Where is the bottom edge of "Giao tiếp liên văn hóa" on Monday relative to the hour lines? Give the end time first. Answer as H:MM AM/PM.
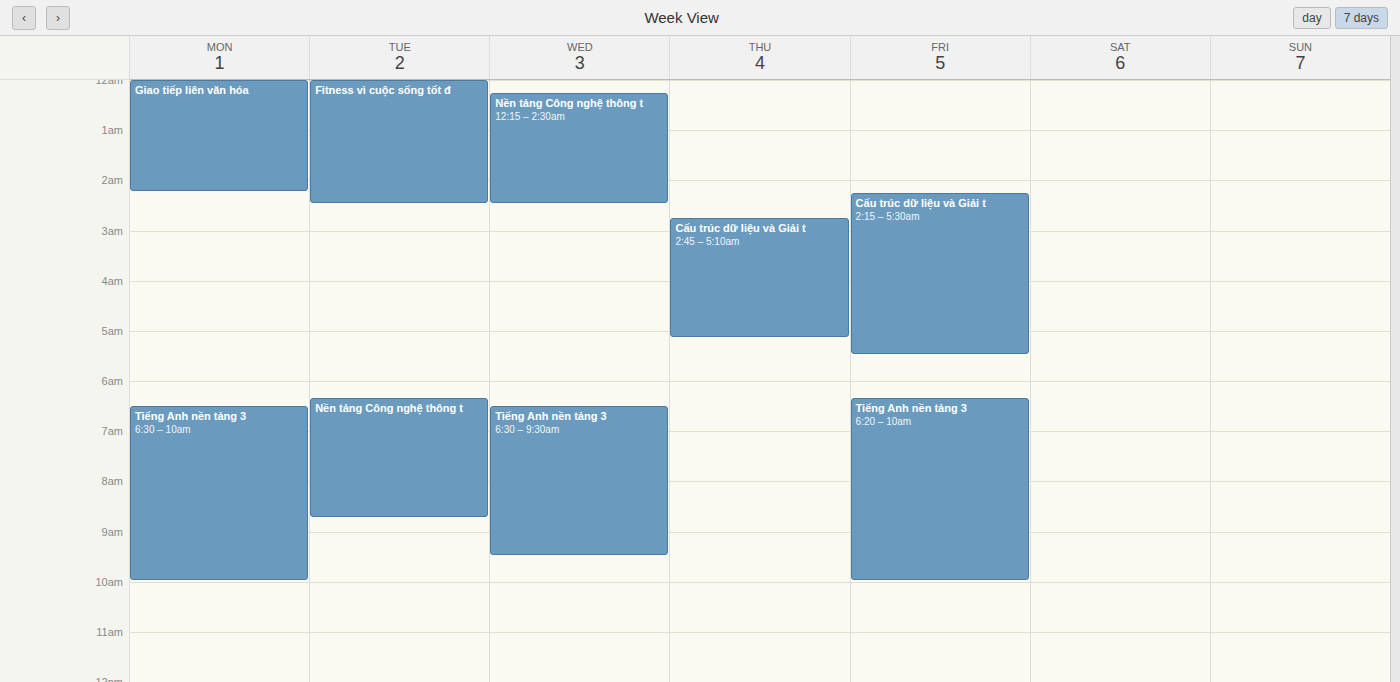
2:15 AM -- neither: a quarter of the way from the 2 AM line to the 3 AM line.